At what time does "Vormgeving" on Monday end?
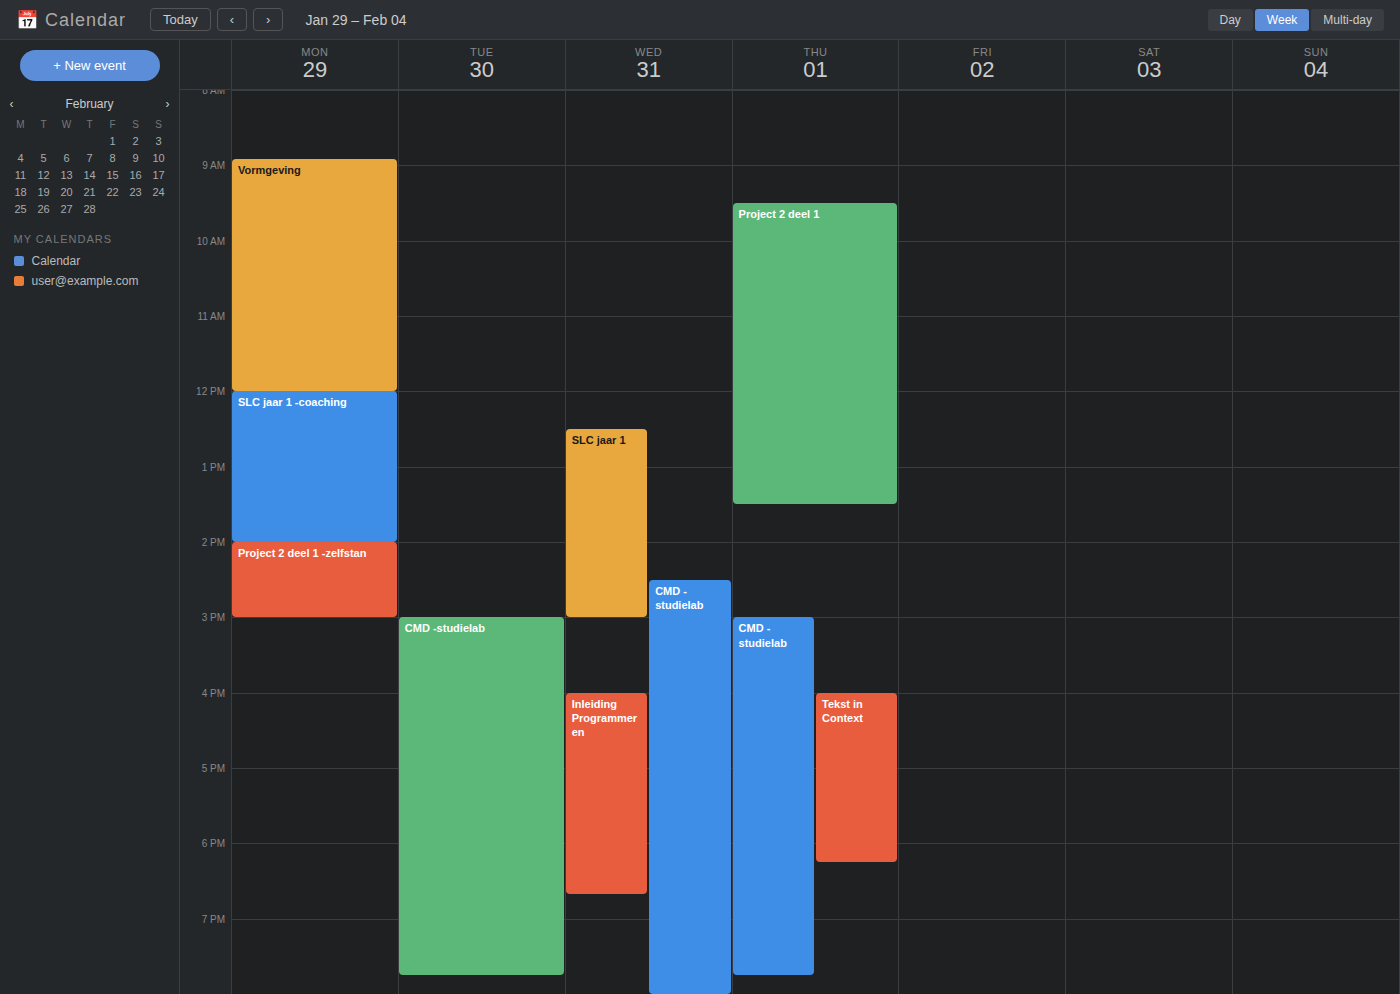
12:00 PM